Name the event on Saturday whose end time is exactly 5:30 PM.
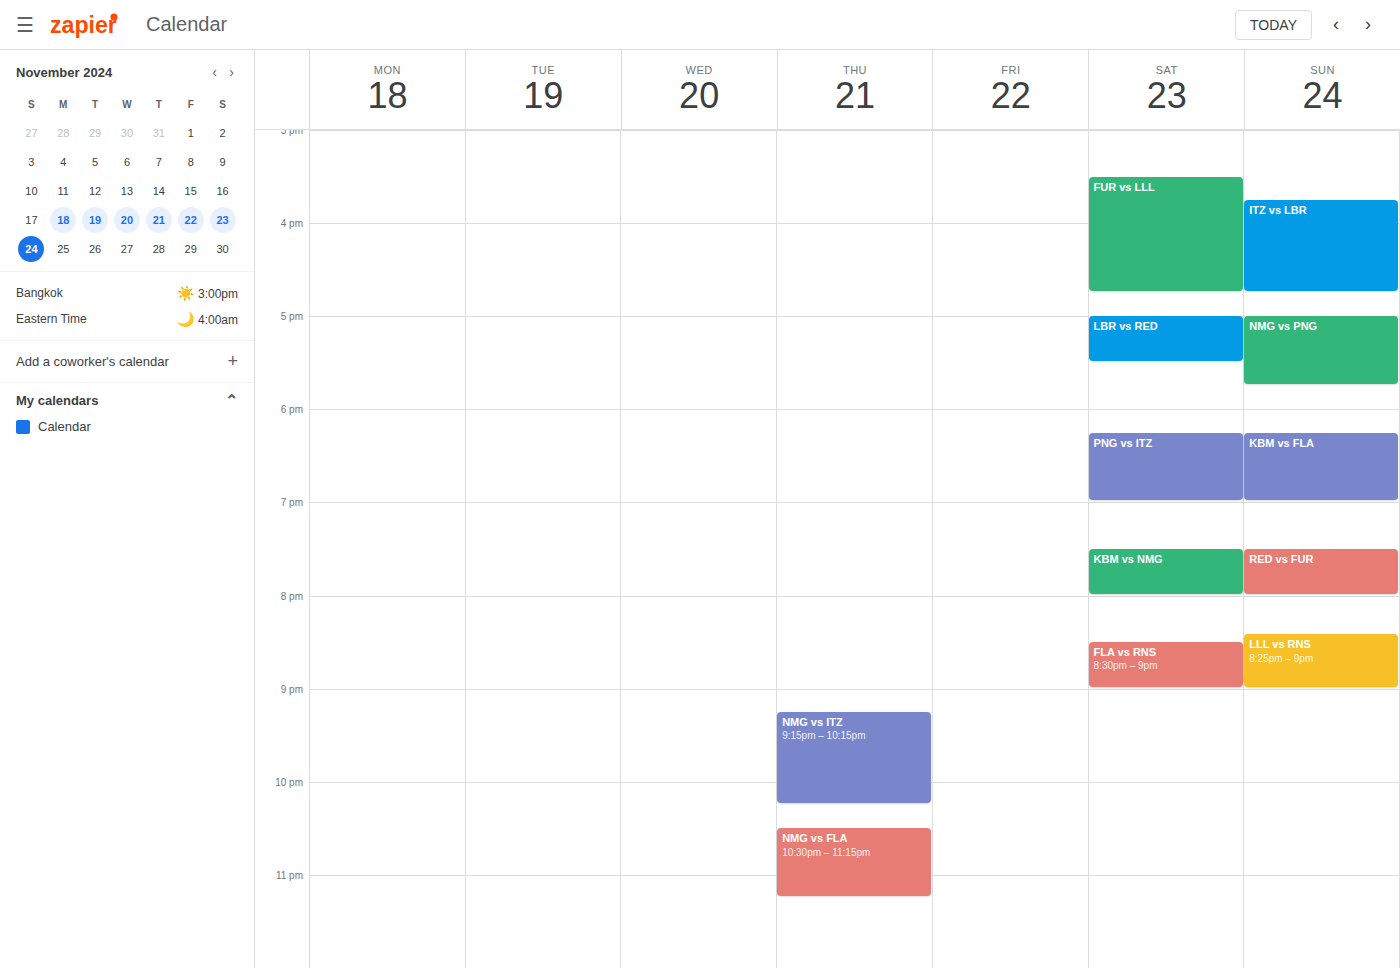
"LBR vs RED"